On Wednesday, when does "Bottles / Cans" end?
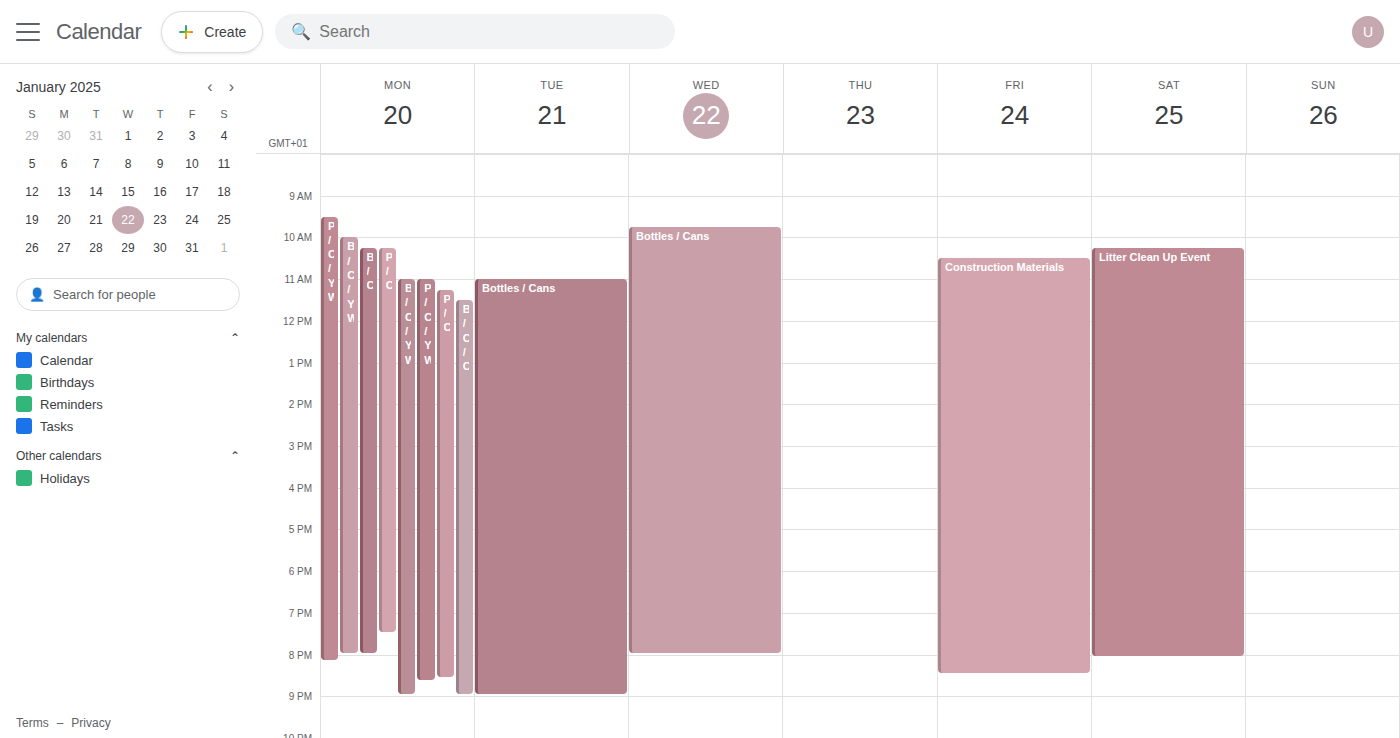
8:00 PM